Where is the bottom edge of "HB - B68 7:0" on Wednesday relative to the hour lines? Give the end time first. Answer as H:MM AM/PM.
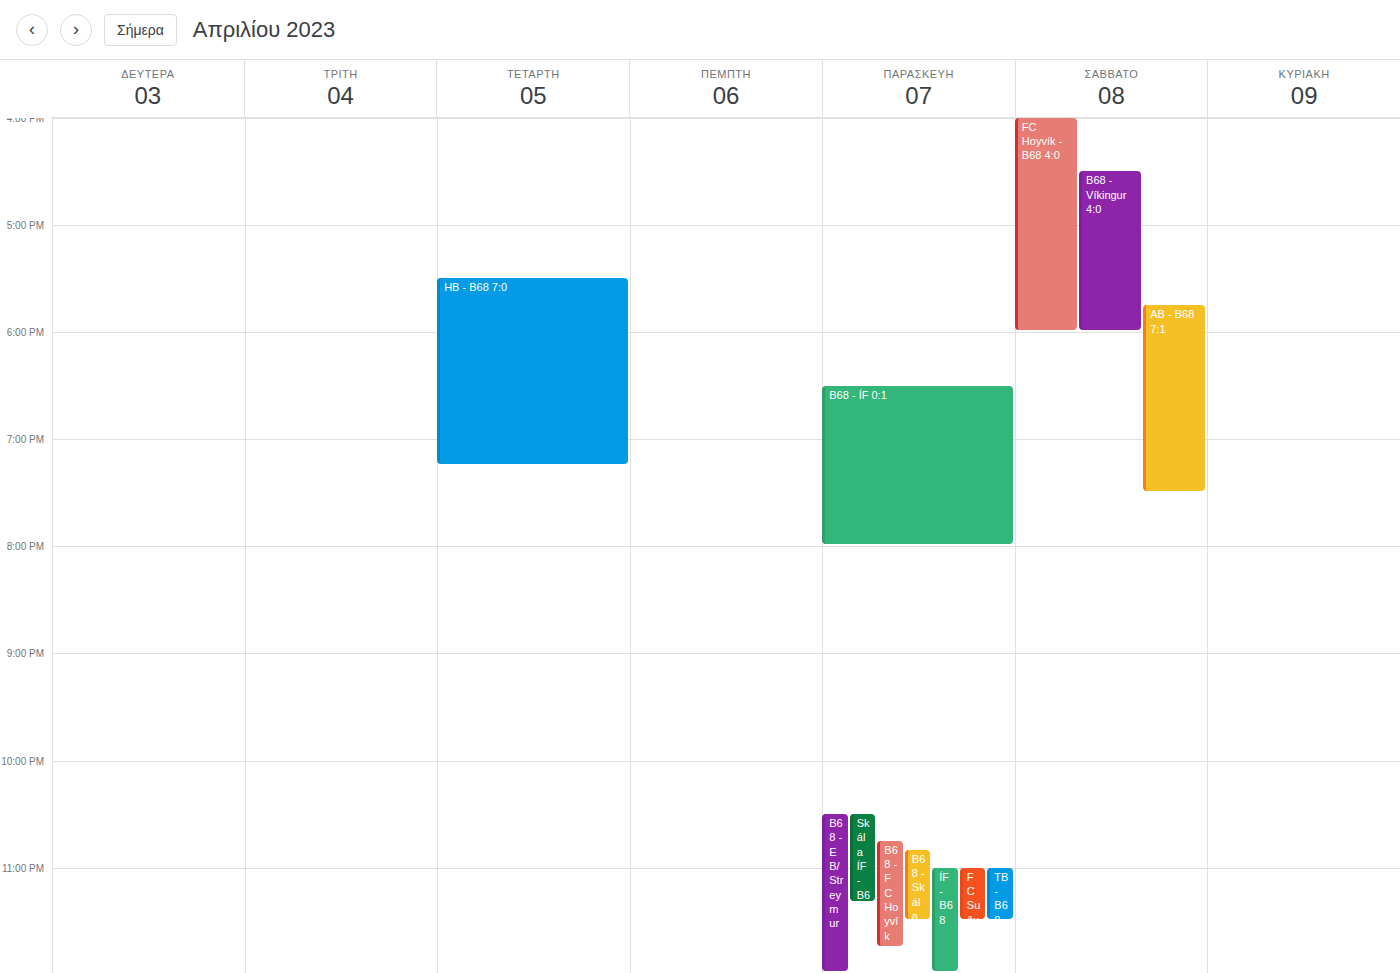
7:15 PM -- neither: a quarter of the way from the 7 PM line to the 8 PM line.